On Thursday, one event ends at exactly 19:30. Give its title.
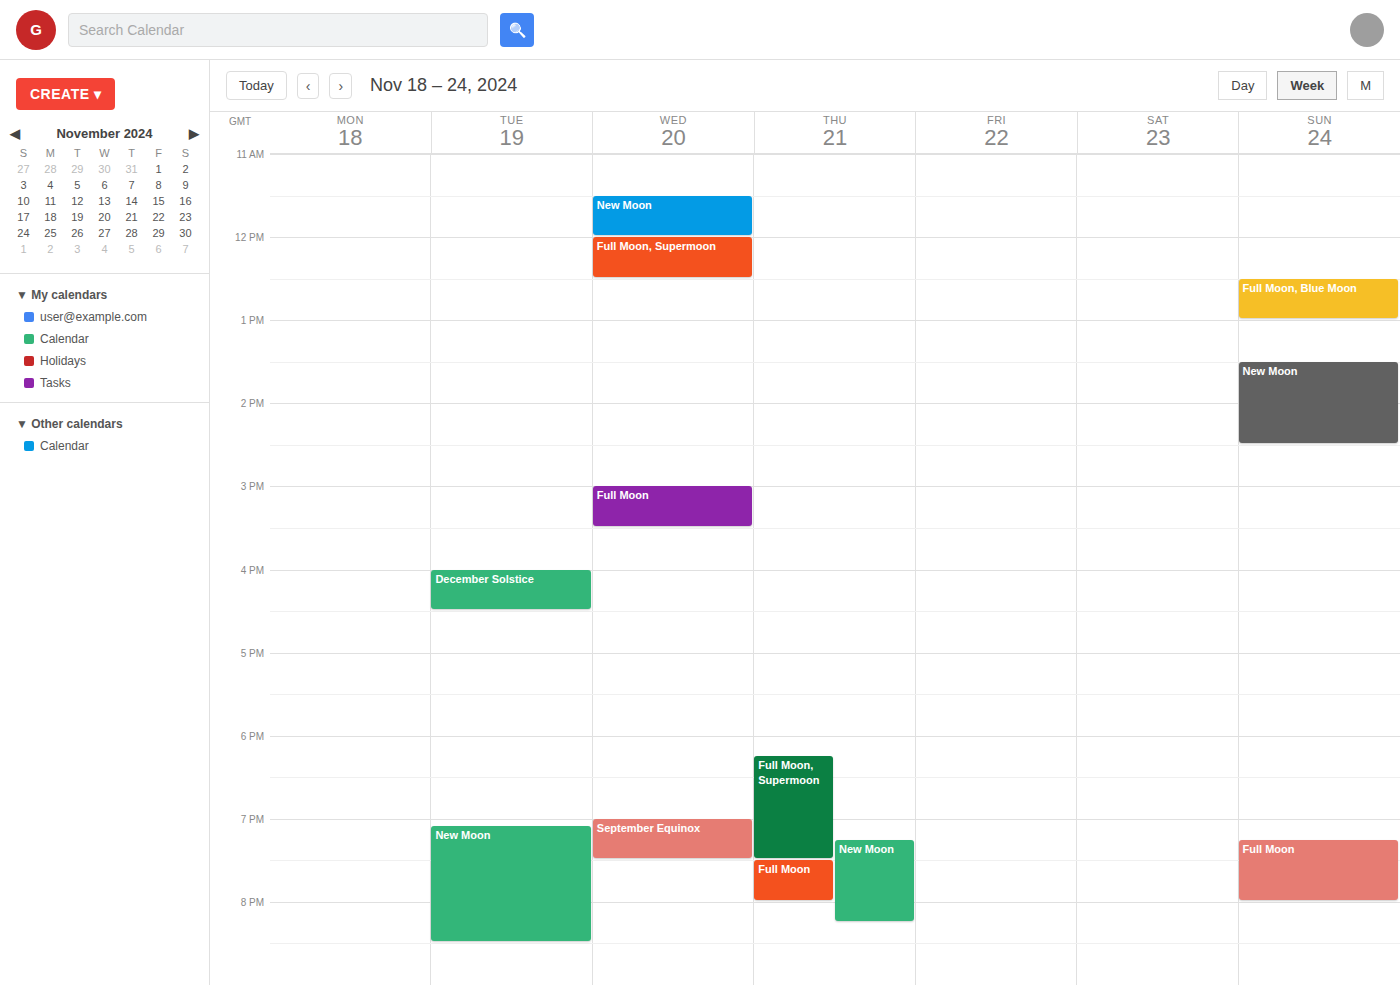
"Full Moon, Supermoon"